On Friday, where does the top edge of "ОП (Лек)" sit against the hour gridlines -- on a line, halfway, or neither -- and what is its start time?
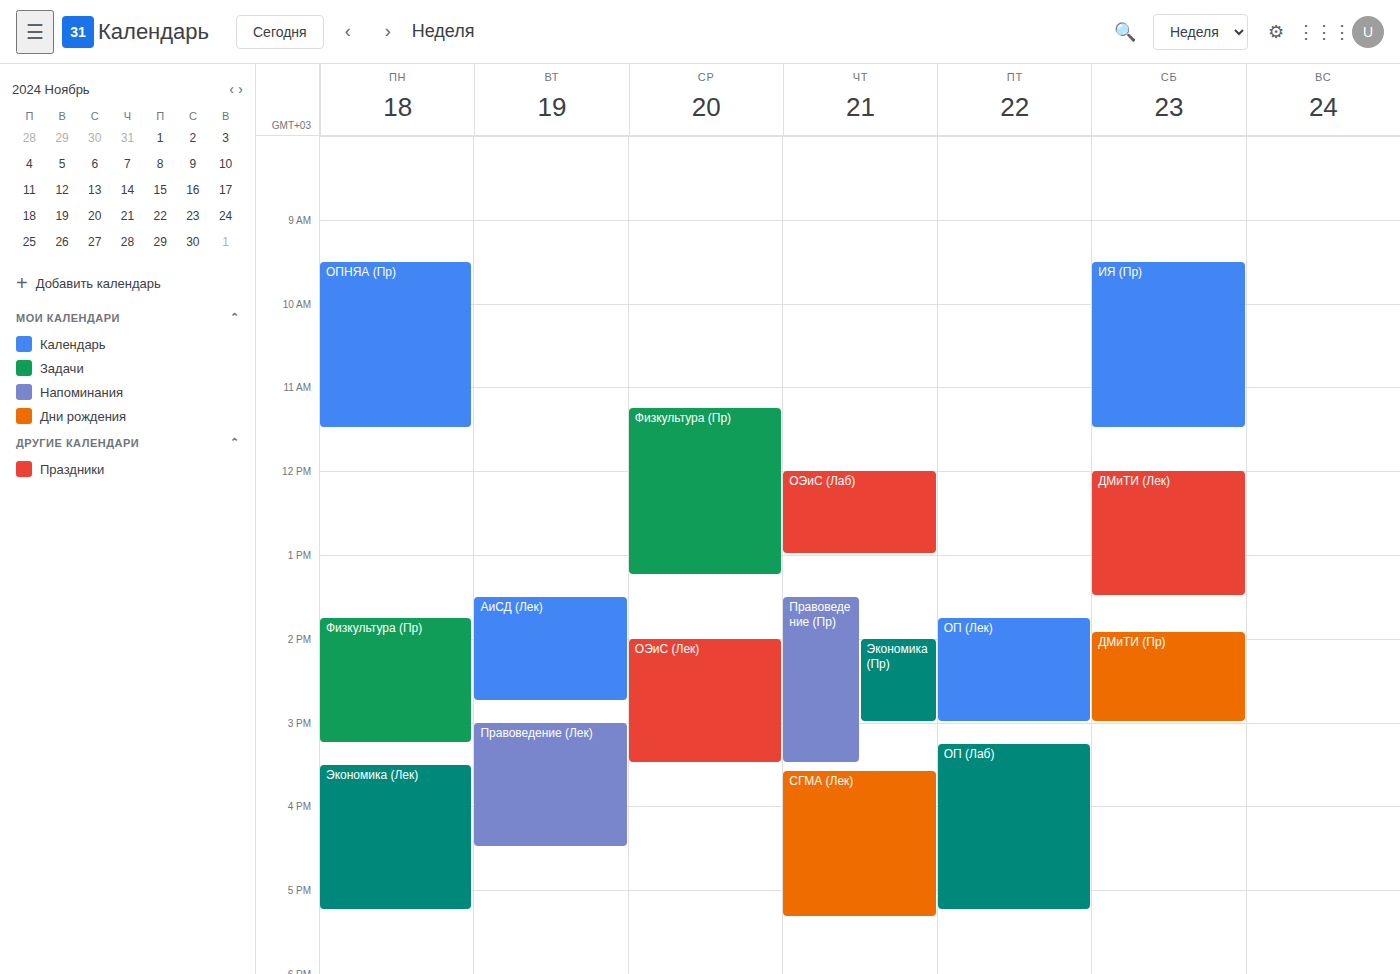
1:45 PM -- neither: three quarters of the way from the 1 PM line to the 2 PM line.